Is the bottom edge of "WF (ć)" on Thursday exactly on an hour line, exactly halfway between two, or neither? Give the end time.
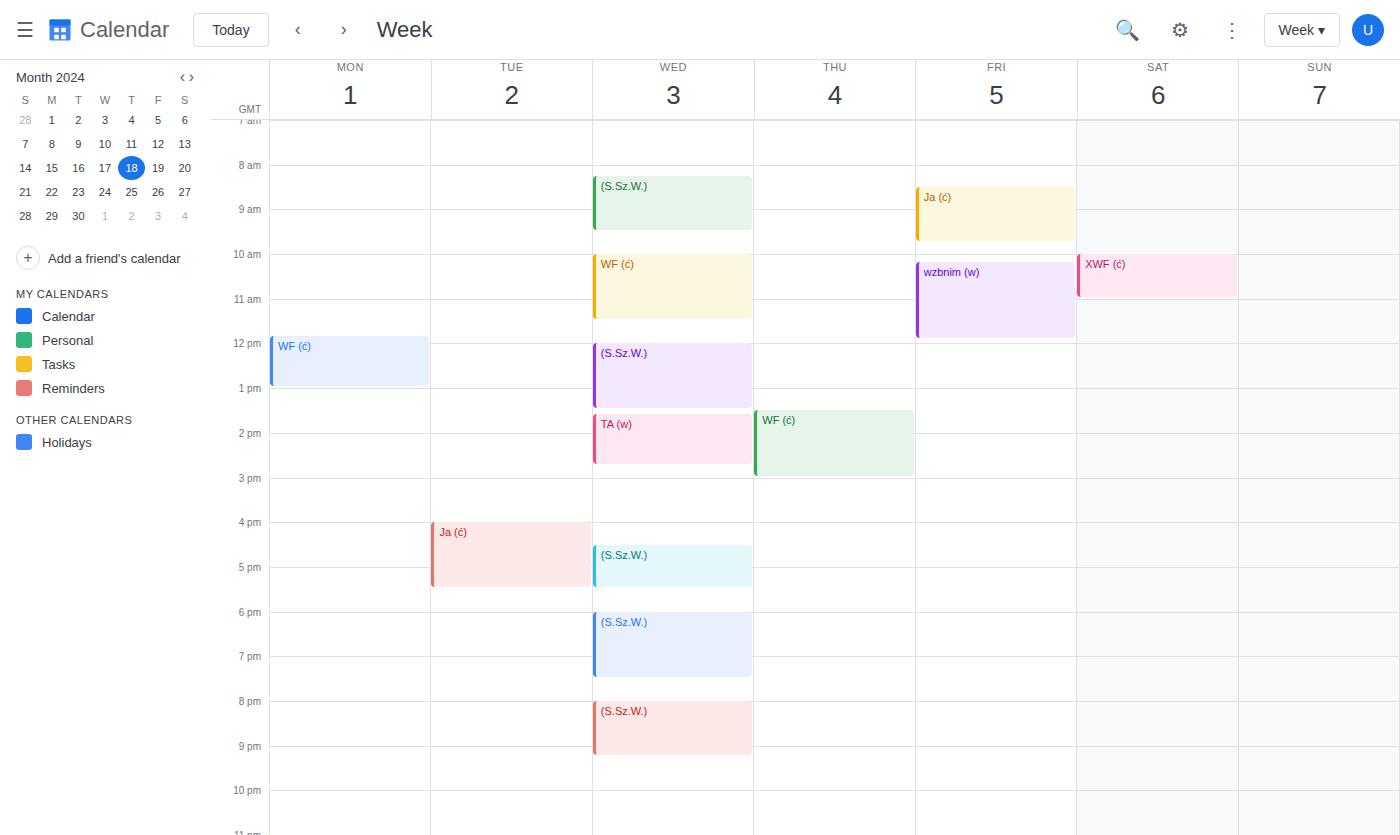
3:00 PM -- exactly on the 3 PM line.